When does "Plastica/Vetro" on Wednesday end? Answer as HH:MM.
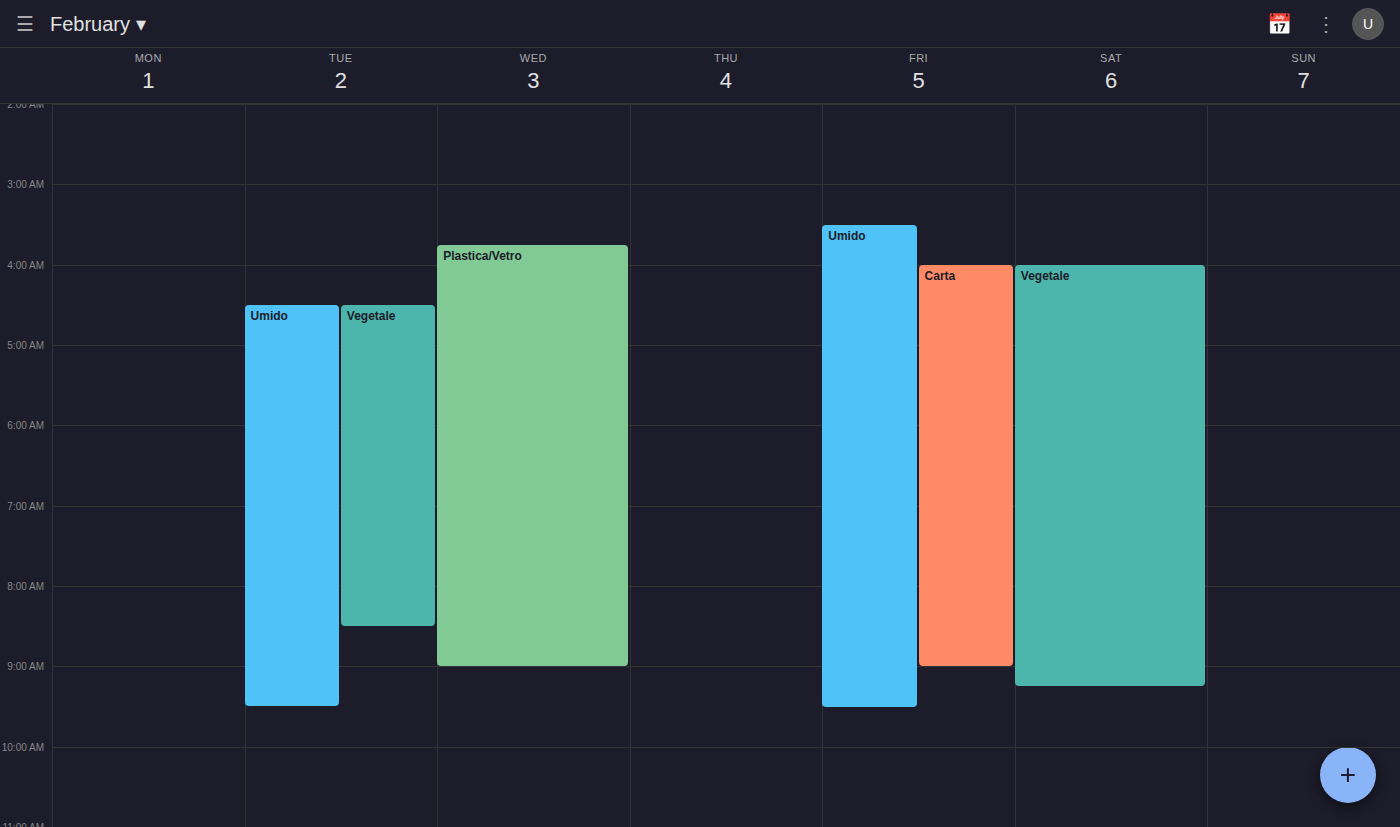
09:00